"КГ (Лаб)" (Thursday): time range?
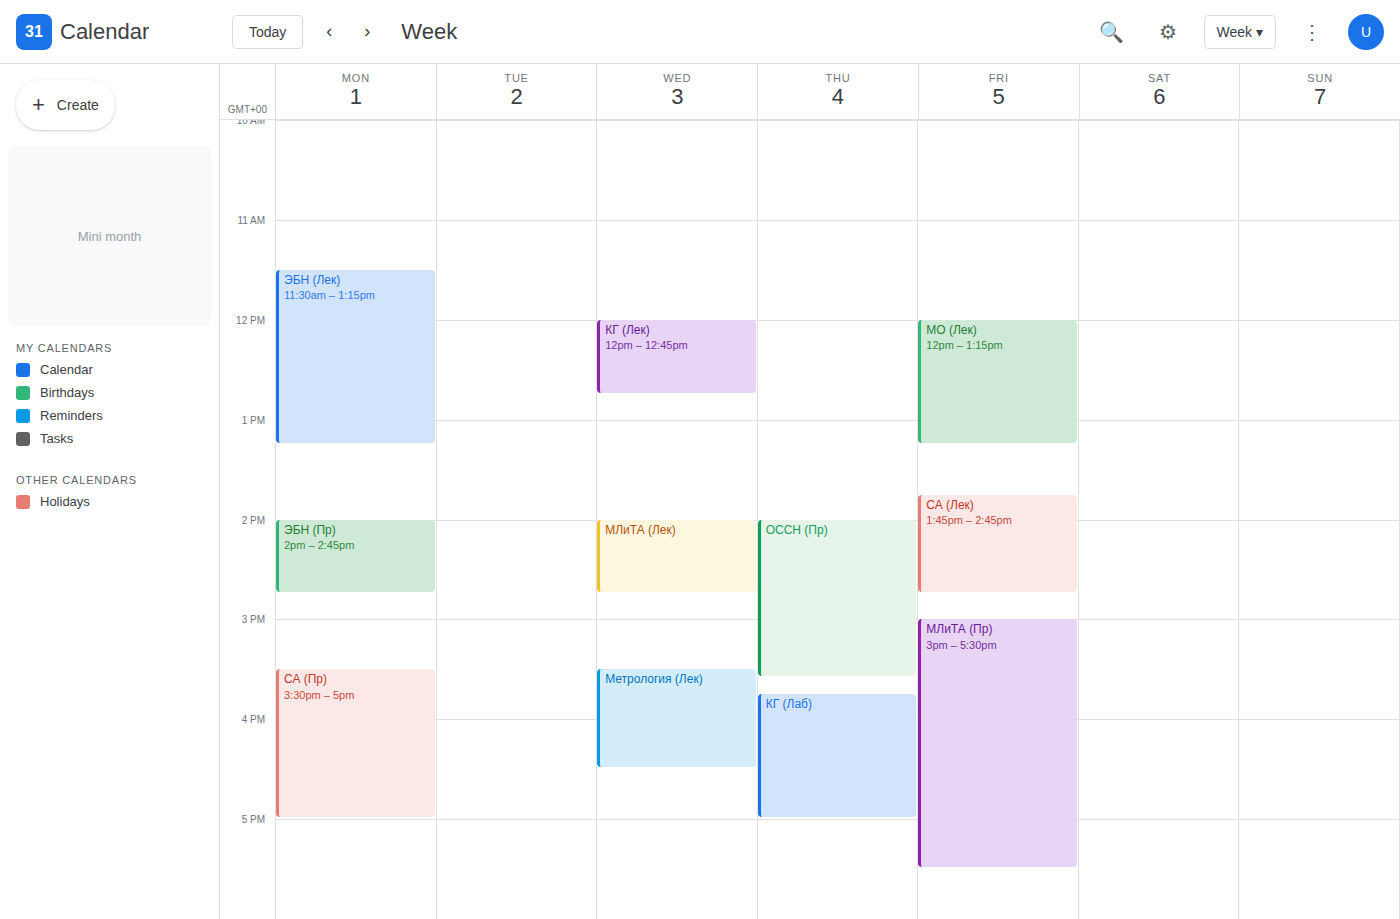
3:45 PM to 5:00 PM